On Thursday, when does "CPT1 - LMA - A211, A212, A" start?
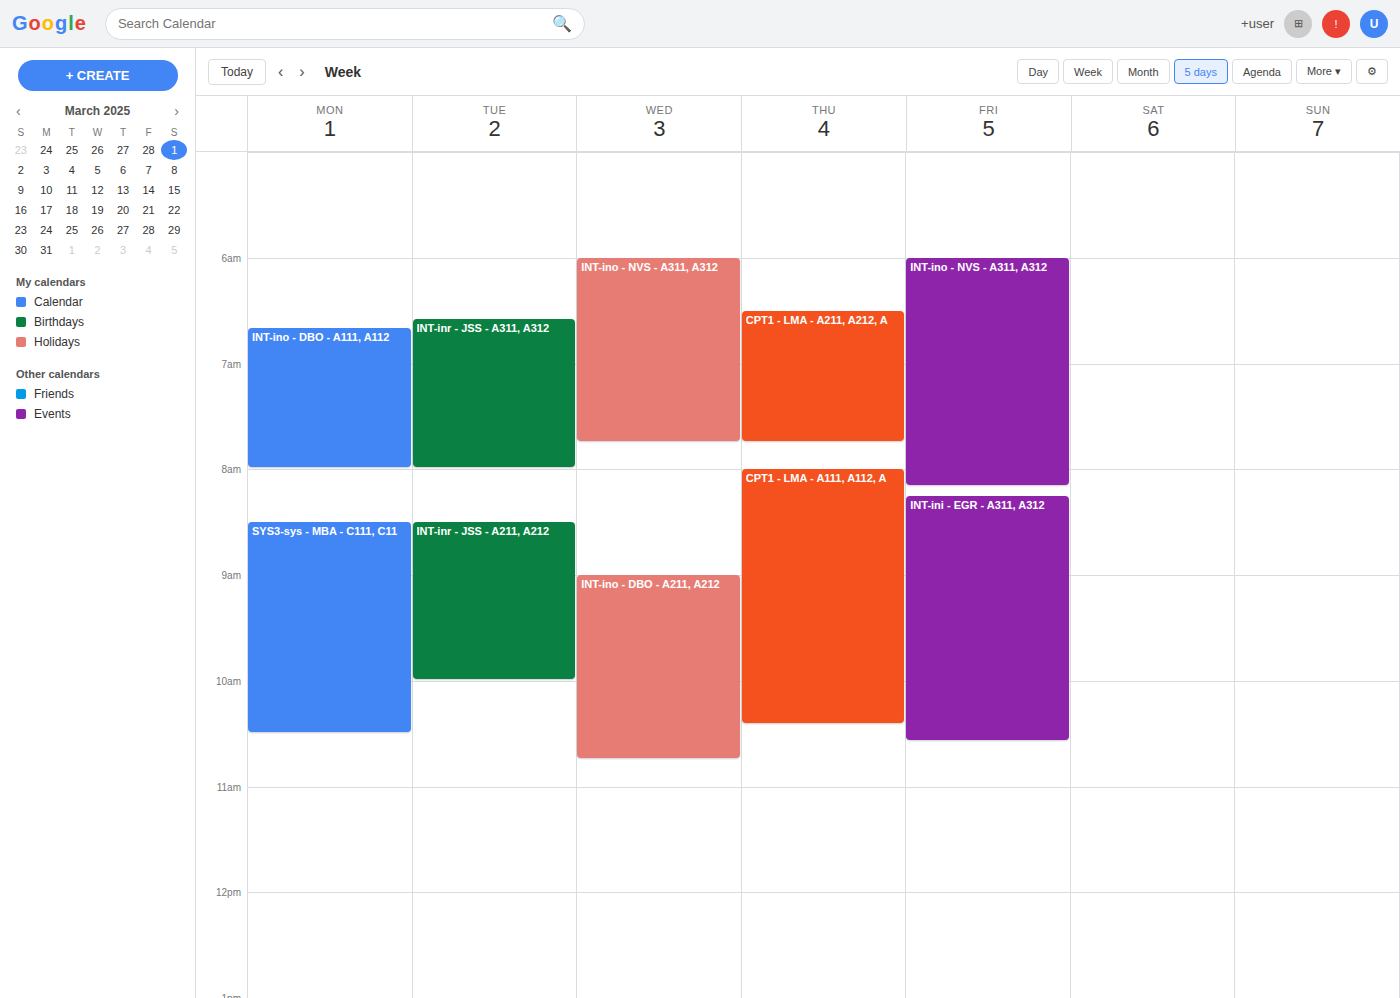
6:30 AM